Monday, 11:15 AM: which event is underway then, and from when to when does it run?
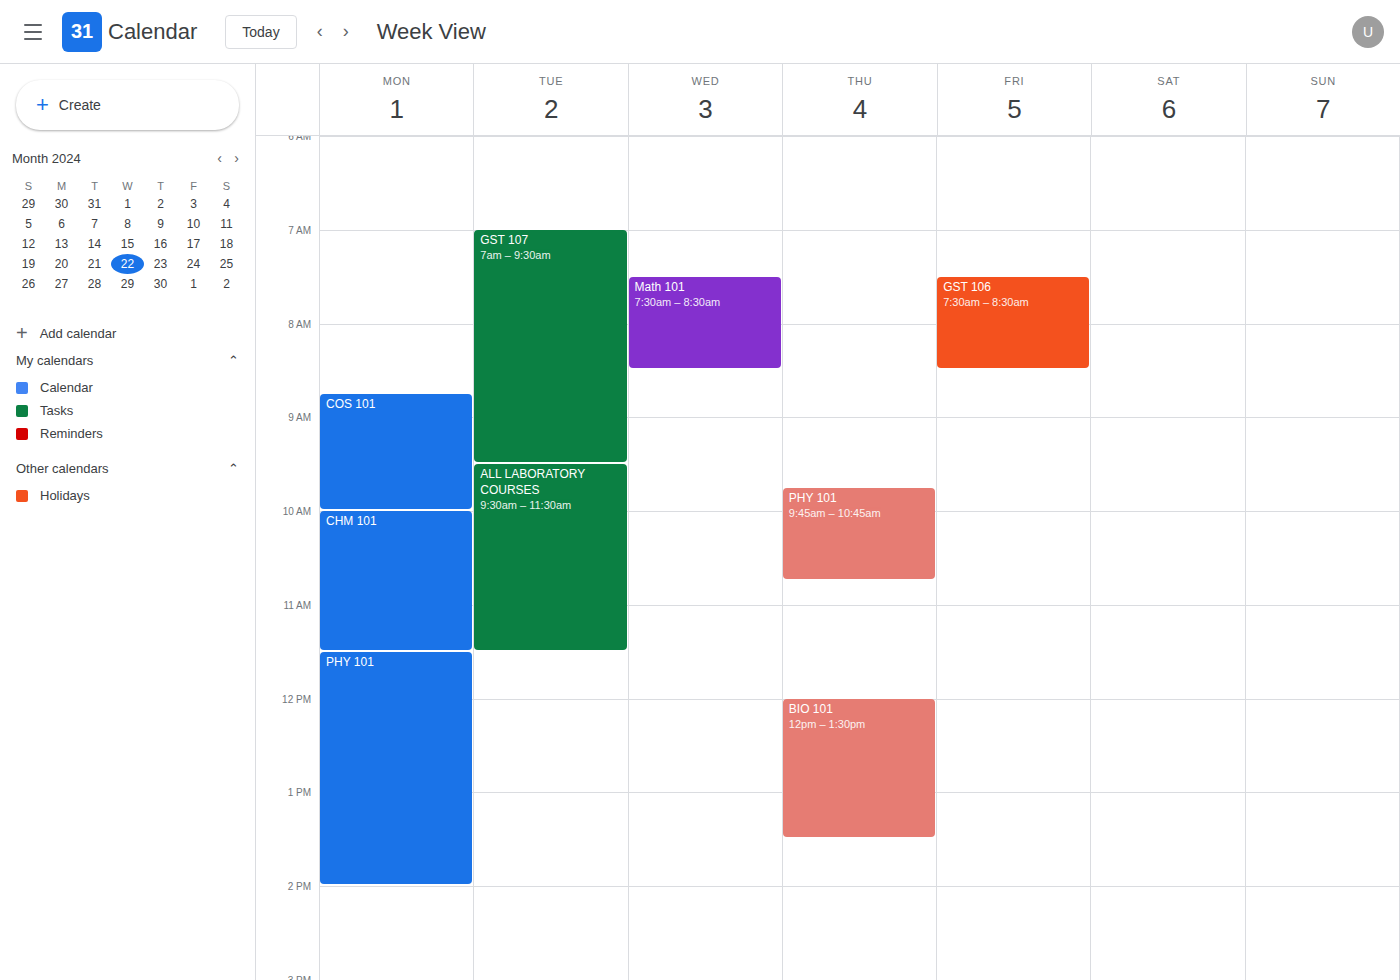
"CHM 101", 10:00 AM to 11:30 AM